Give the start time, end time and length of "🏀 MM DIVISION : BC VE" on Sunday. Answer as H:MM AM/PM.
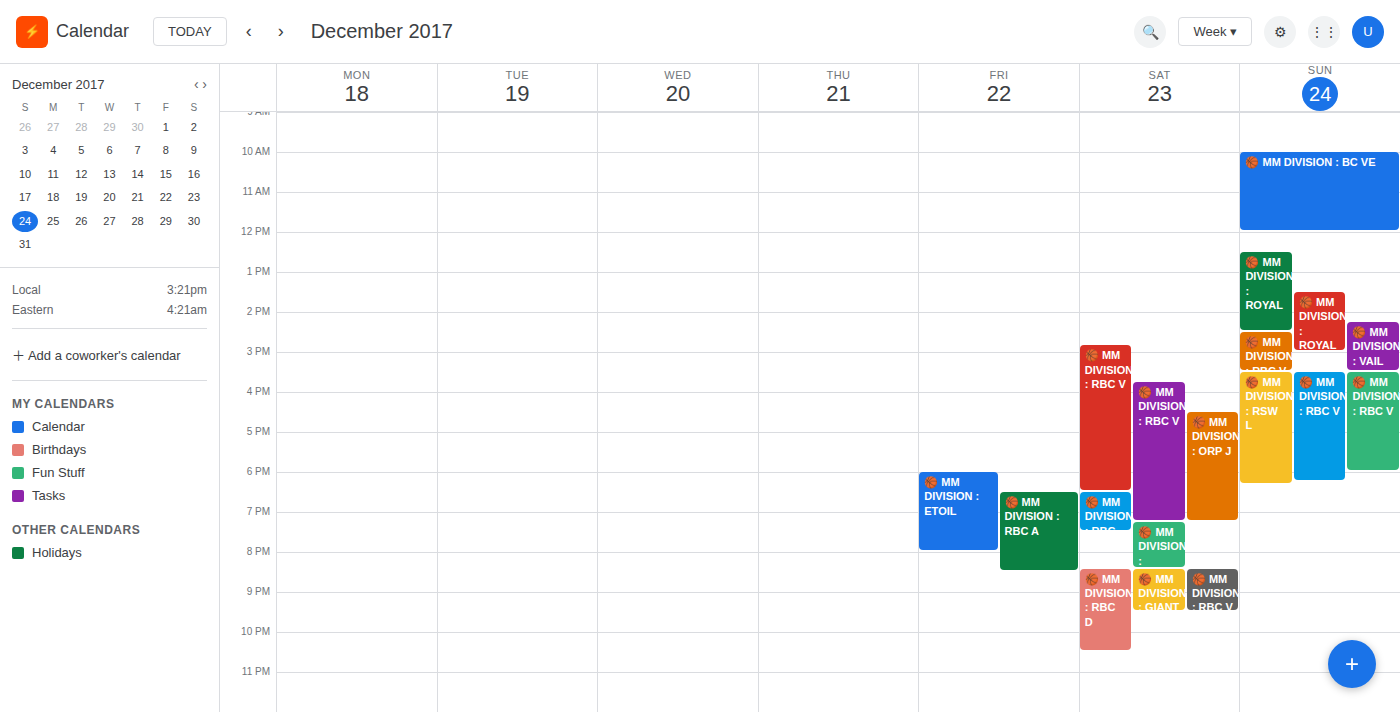
10:00 AM to 12:00 PM, 2 hours